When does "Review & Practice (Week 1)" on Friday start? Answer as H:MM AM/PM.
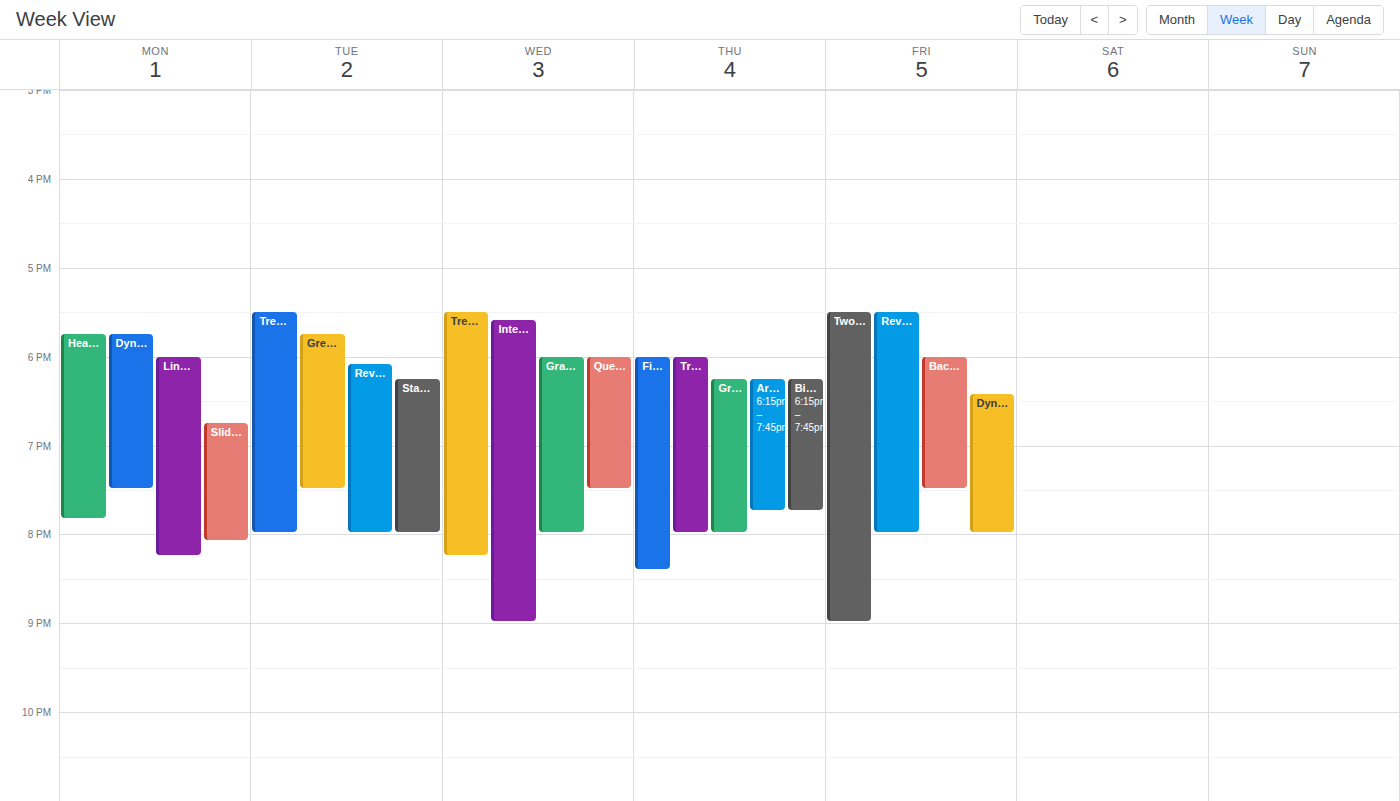
5:30 PM